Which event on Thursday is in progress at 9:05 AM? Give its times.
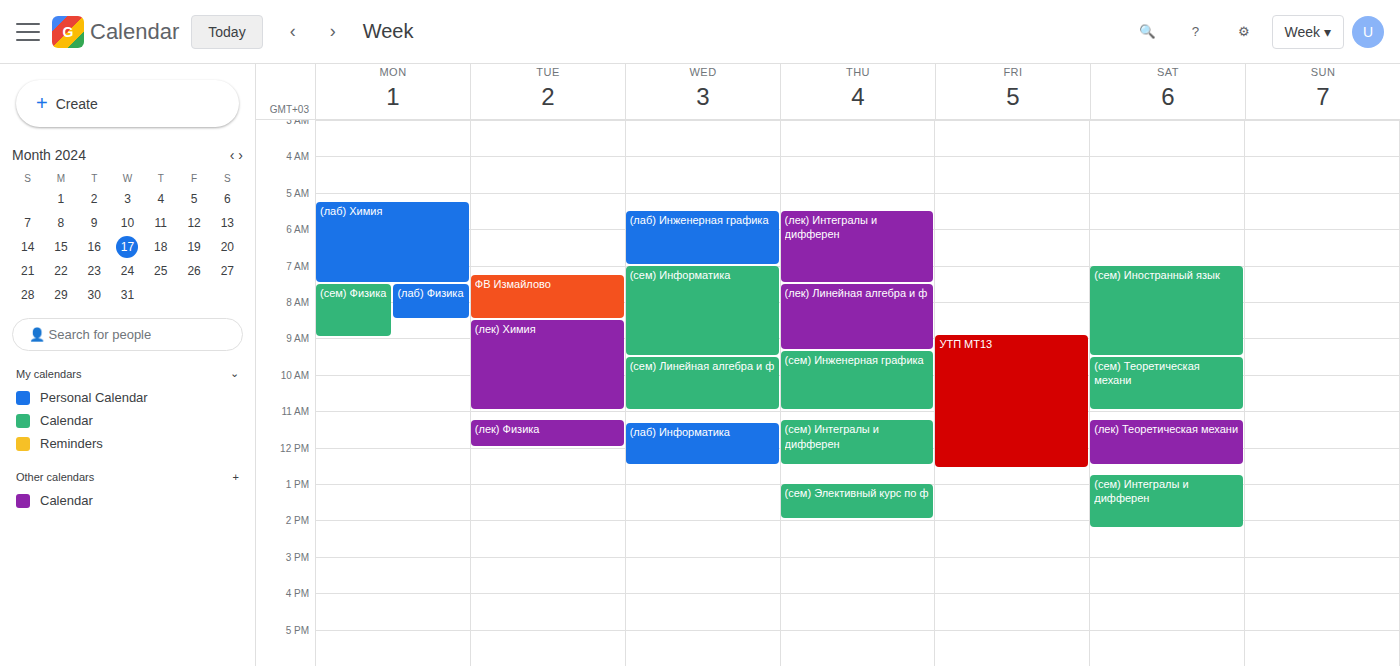
"(лек) Линейная алгебра и ф", 7:30 AM to 9:20 AM